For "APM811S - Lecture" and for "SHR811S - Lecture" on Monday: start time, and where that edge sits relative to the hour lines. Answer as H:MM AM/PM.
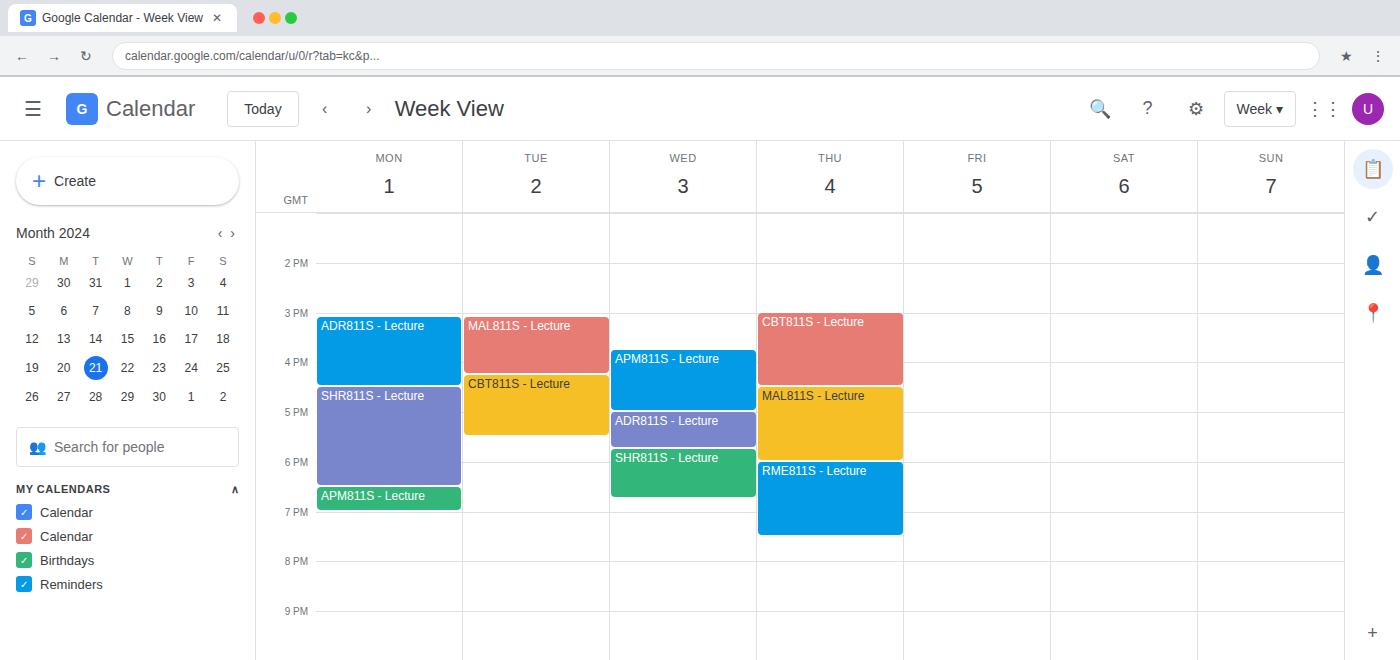
"APM811S - Lecture": 6:30 PM, halfway between the 6 PM and 7 PM lines. "SHR811S - Lecture": 4:30 PM, halfway between the 4 PM and 5 PM lines.